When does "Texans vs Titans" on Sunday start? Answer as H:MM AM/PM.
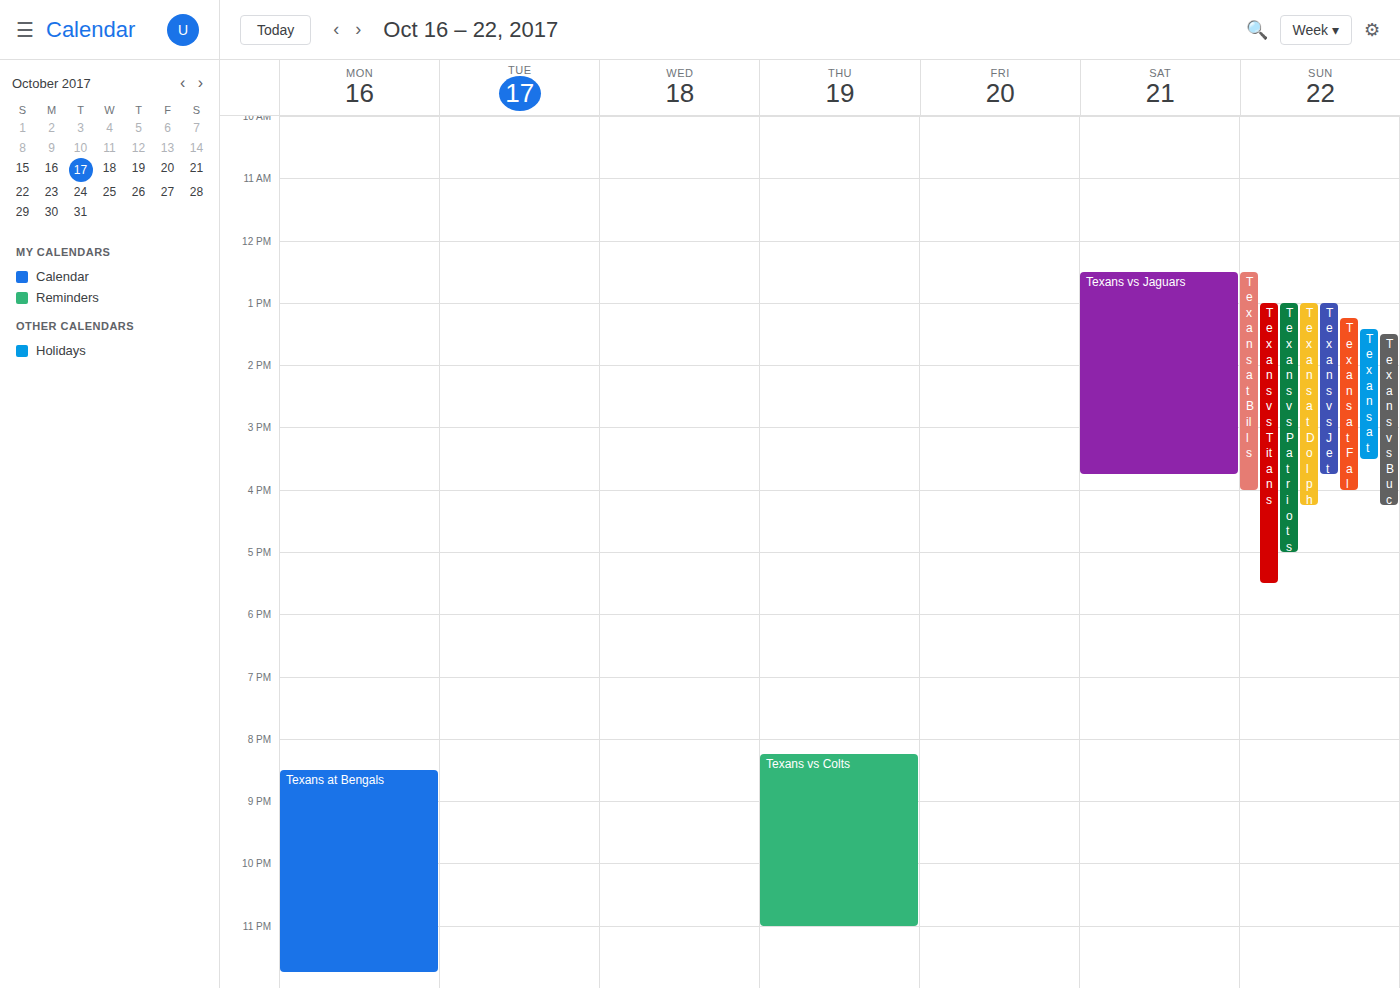
1:00 PM